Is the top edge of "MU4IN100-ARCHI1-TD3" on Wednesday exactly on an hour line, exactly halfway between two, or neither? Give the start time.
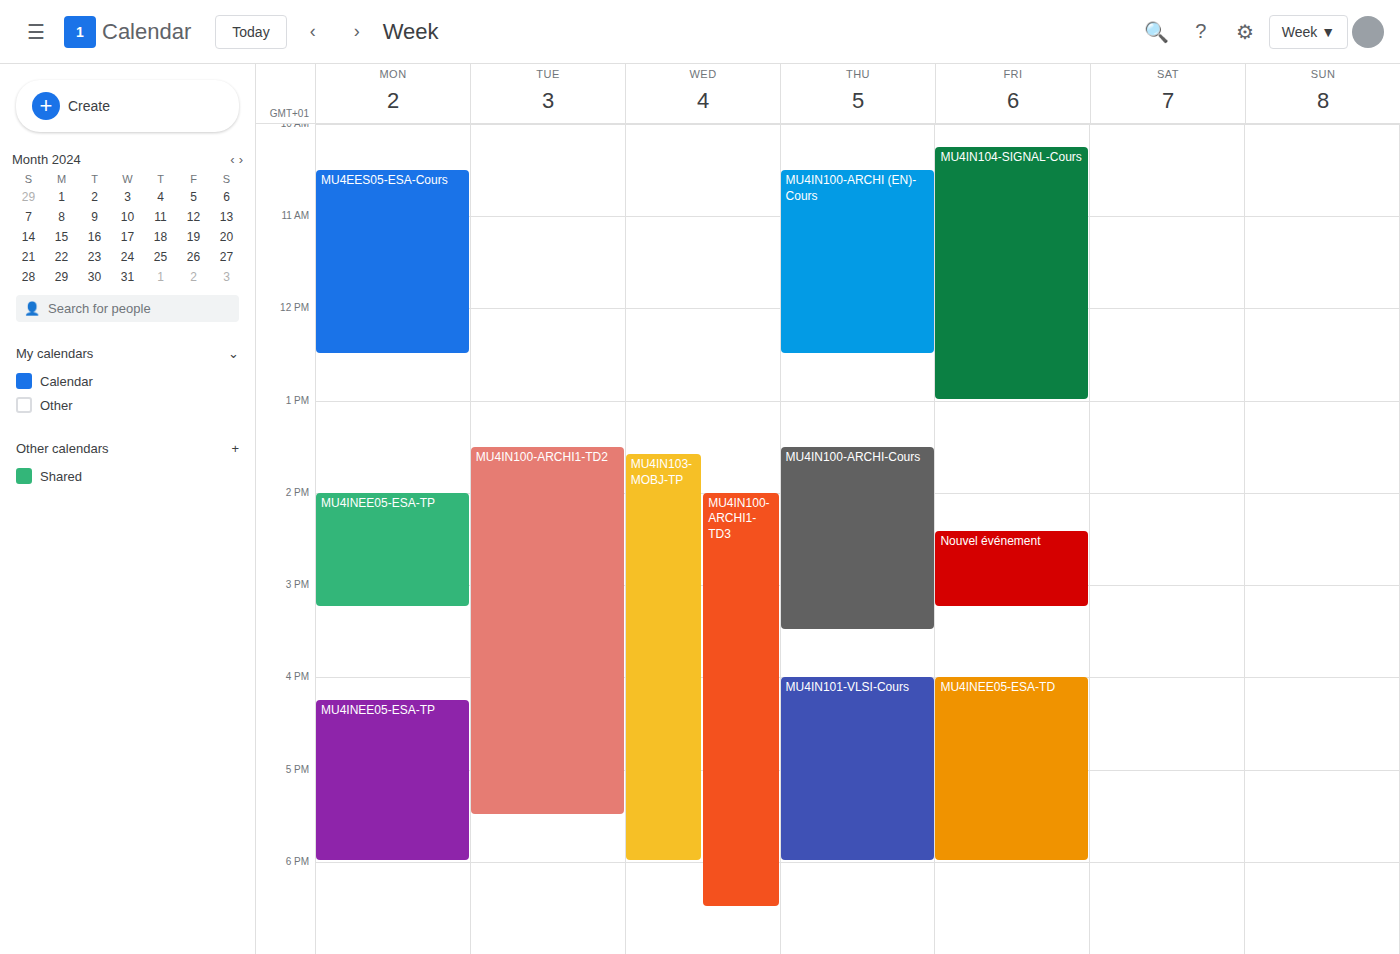
2:00 PM -- exactly on the 2 PM line.